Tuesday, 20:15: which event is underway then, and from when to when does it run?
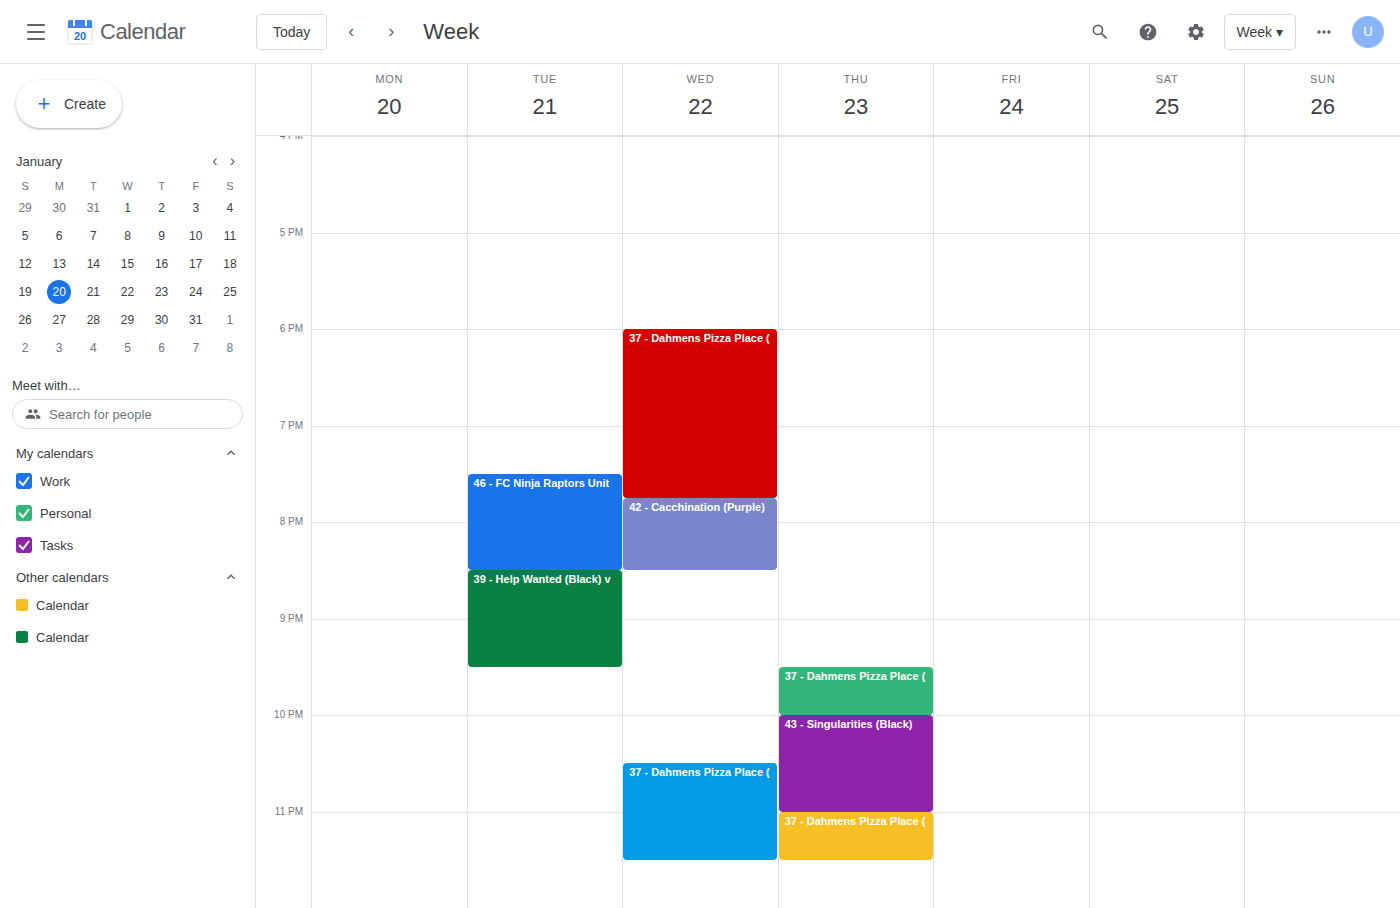
"46 - FC Ninja Raptors Unit", 19:30 to 20:30